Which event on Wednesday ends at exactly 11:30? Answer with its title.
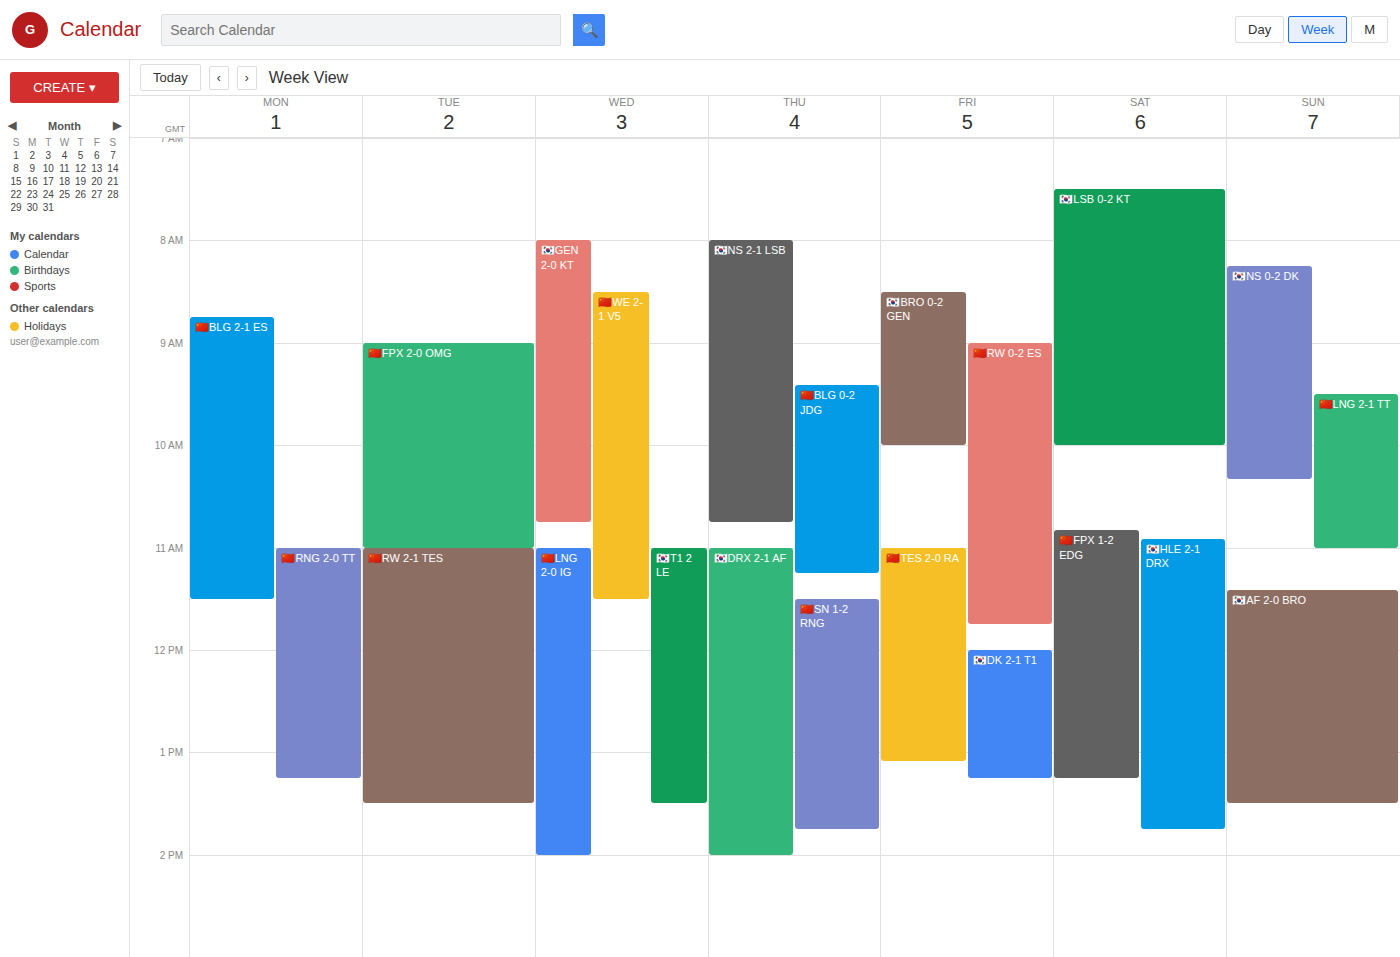
"🇨🇳WE 2-1 V5"